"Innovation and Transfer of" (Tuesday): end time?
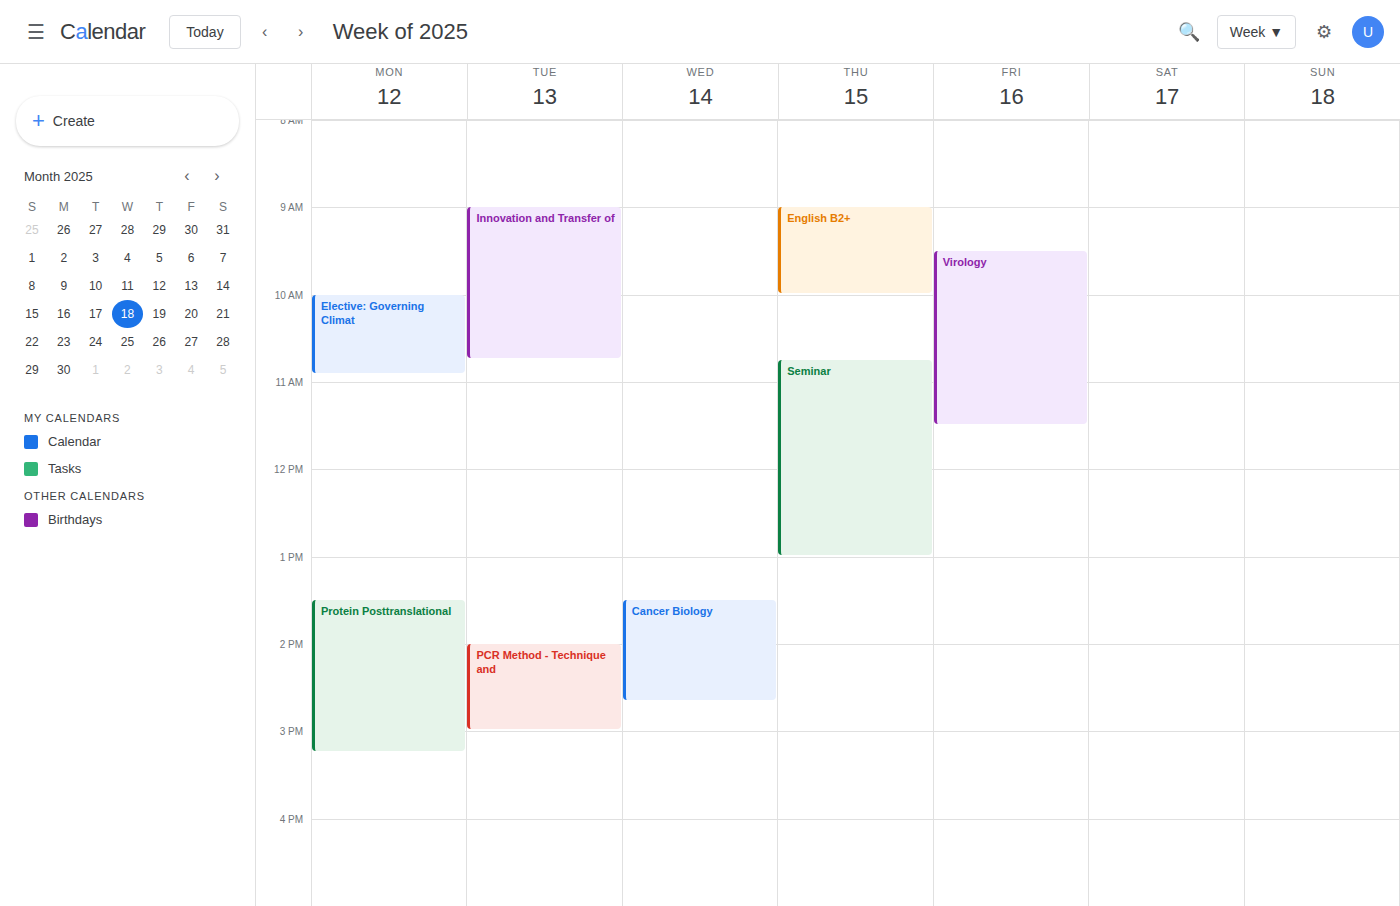
10:45 AM